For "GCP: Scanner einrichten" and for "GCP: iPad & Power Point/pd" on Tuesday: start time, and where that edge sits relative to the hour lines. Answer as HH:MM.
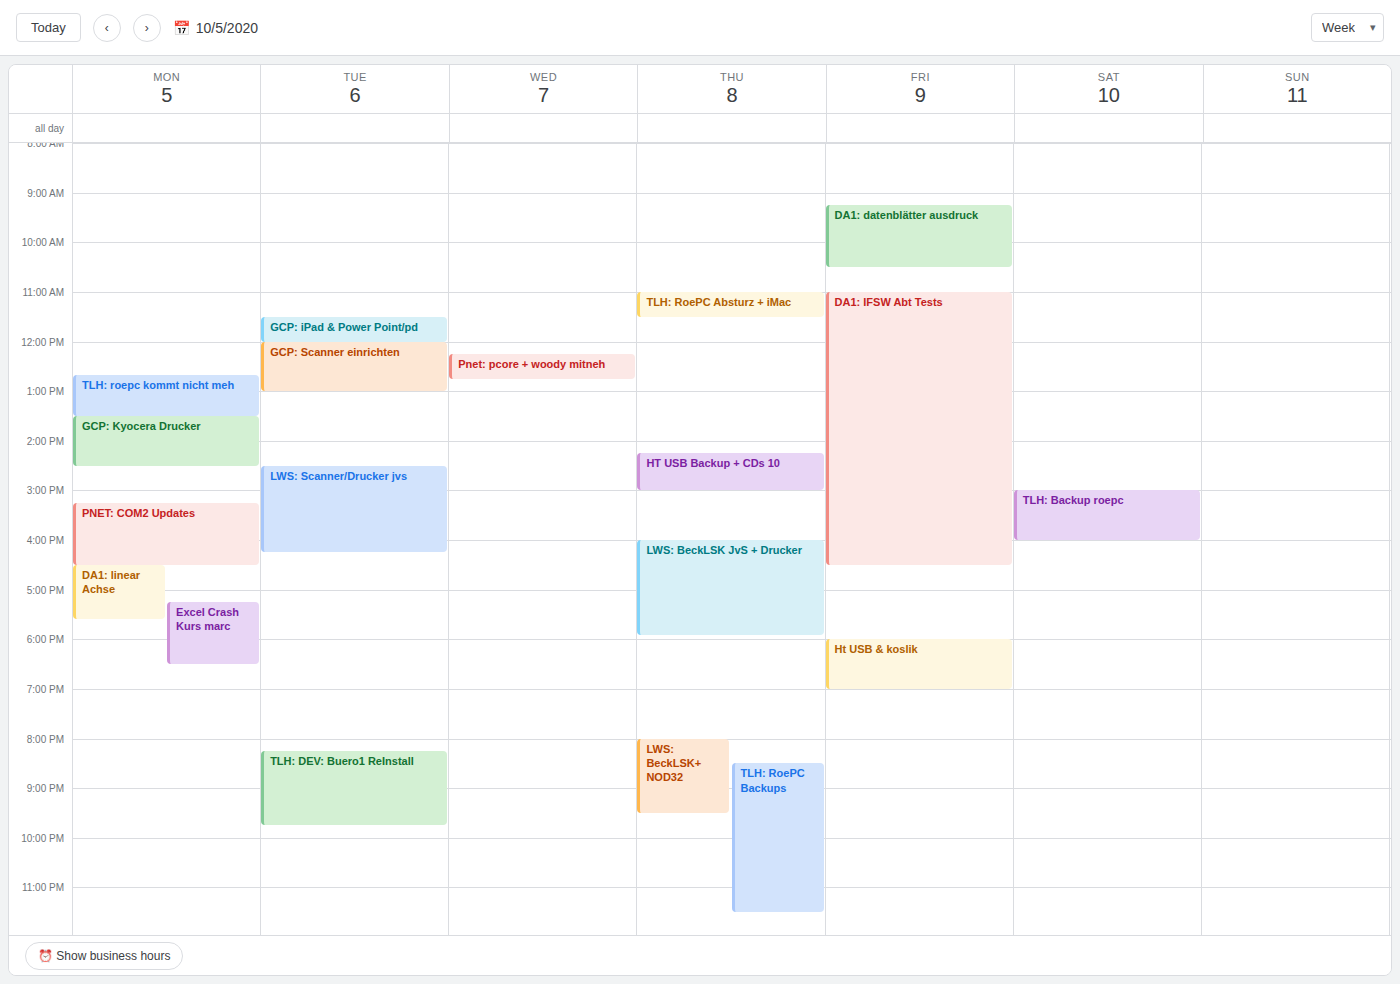
"GCP: Scanner einrichten": 12:00, exactly on the 12:00 line. "GCP: iPad & Power Point/pd": 11:30, halfway between the 11:00 and 12:00 lines.